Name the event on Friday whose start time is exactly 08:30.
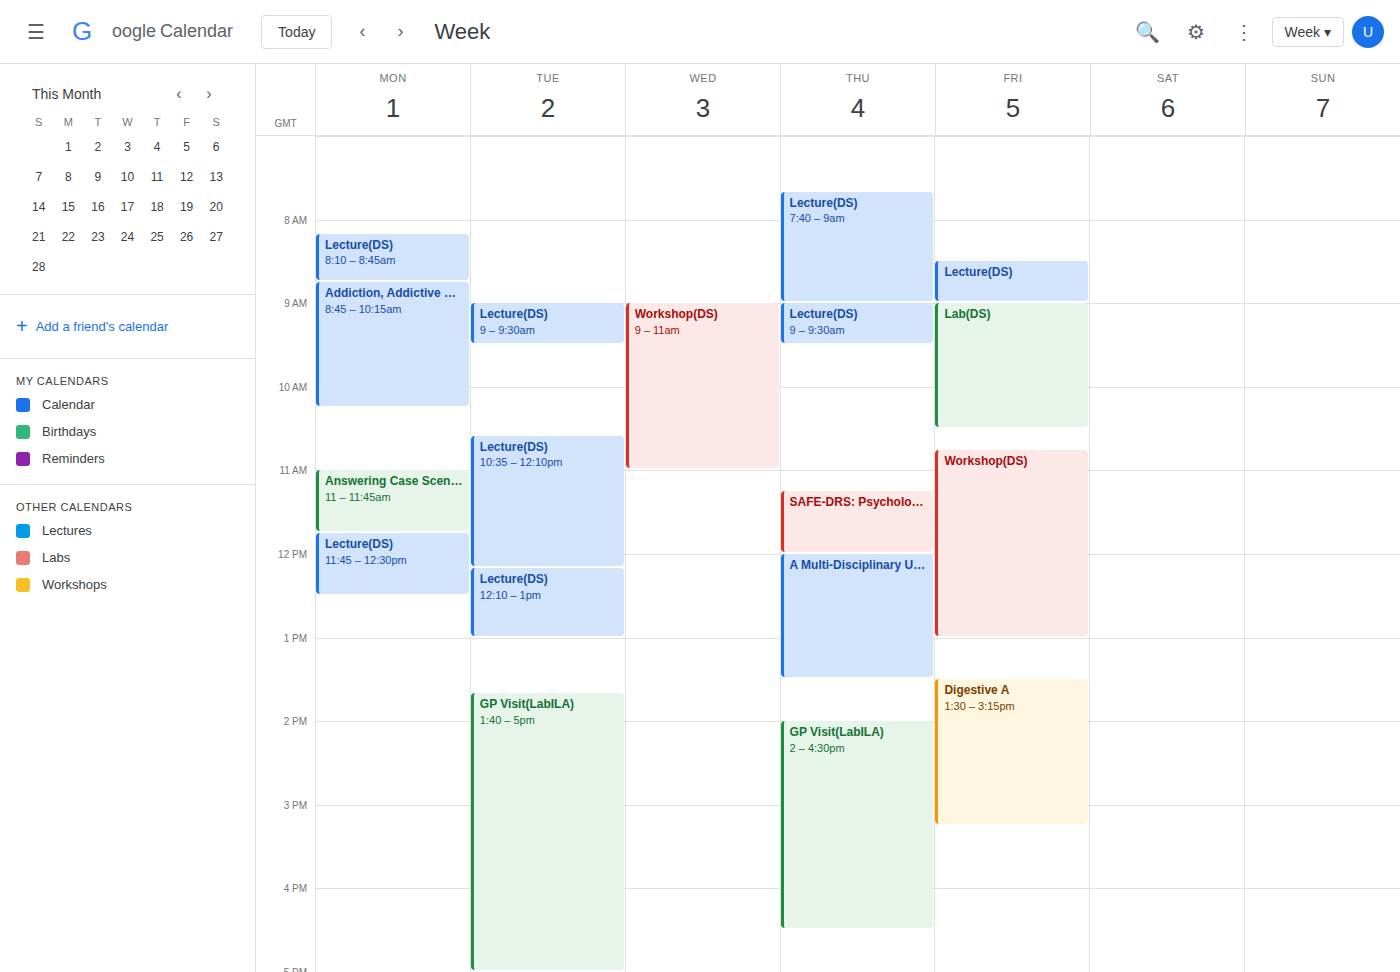
"Lecture(DS)"